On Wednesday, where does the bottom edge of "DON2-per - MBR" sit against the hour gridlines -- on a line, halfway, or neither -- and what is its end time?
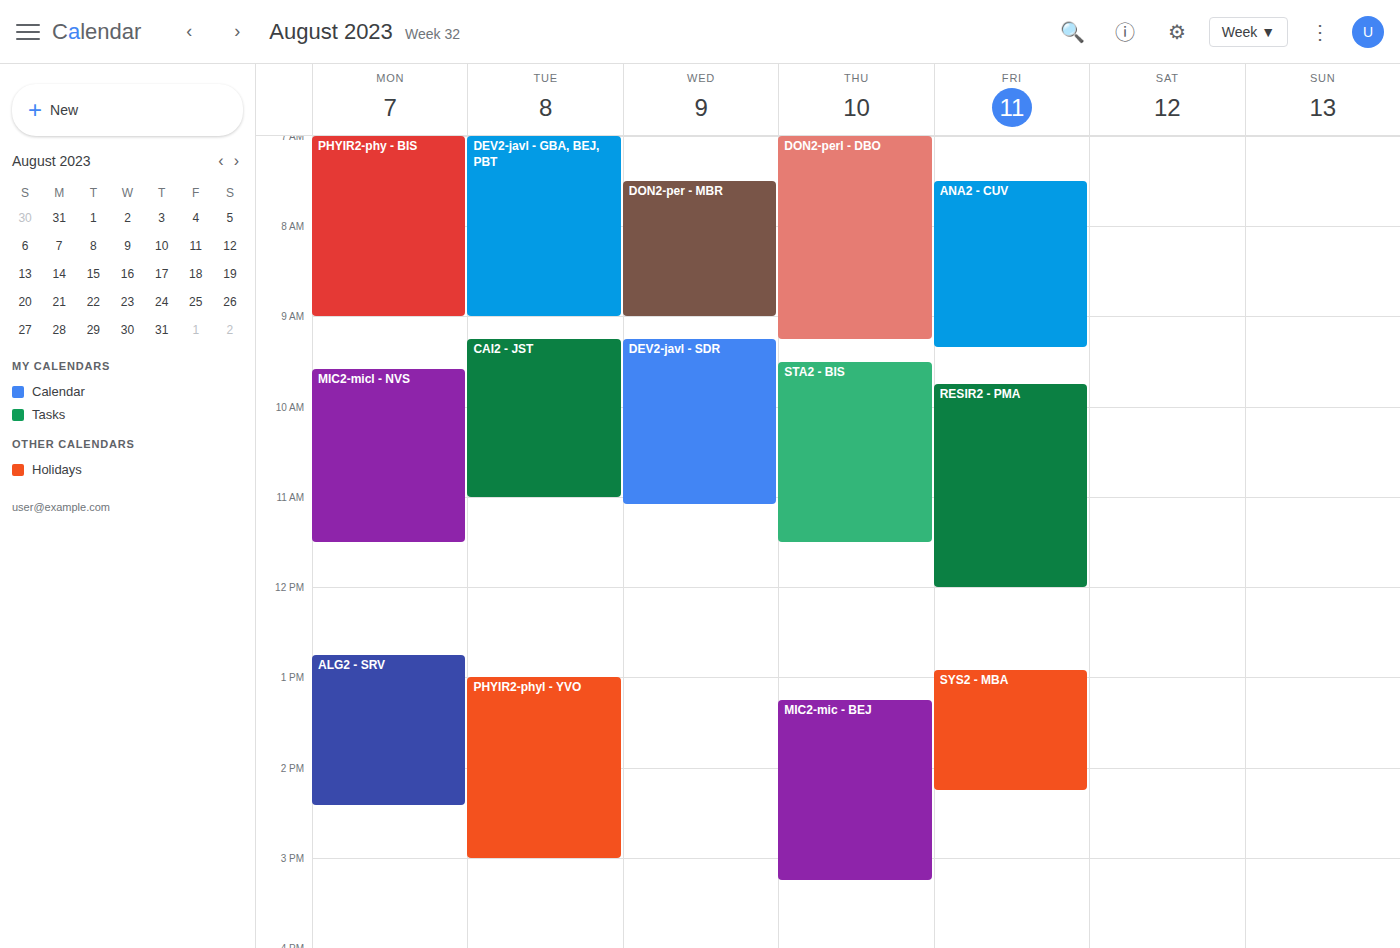
09:00 -- exactly on the 09:00 line.